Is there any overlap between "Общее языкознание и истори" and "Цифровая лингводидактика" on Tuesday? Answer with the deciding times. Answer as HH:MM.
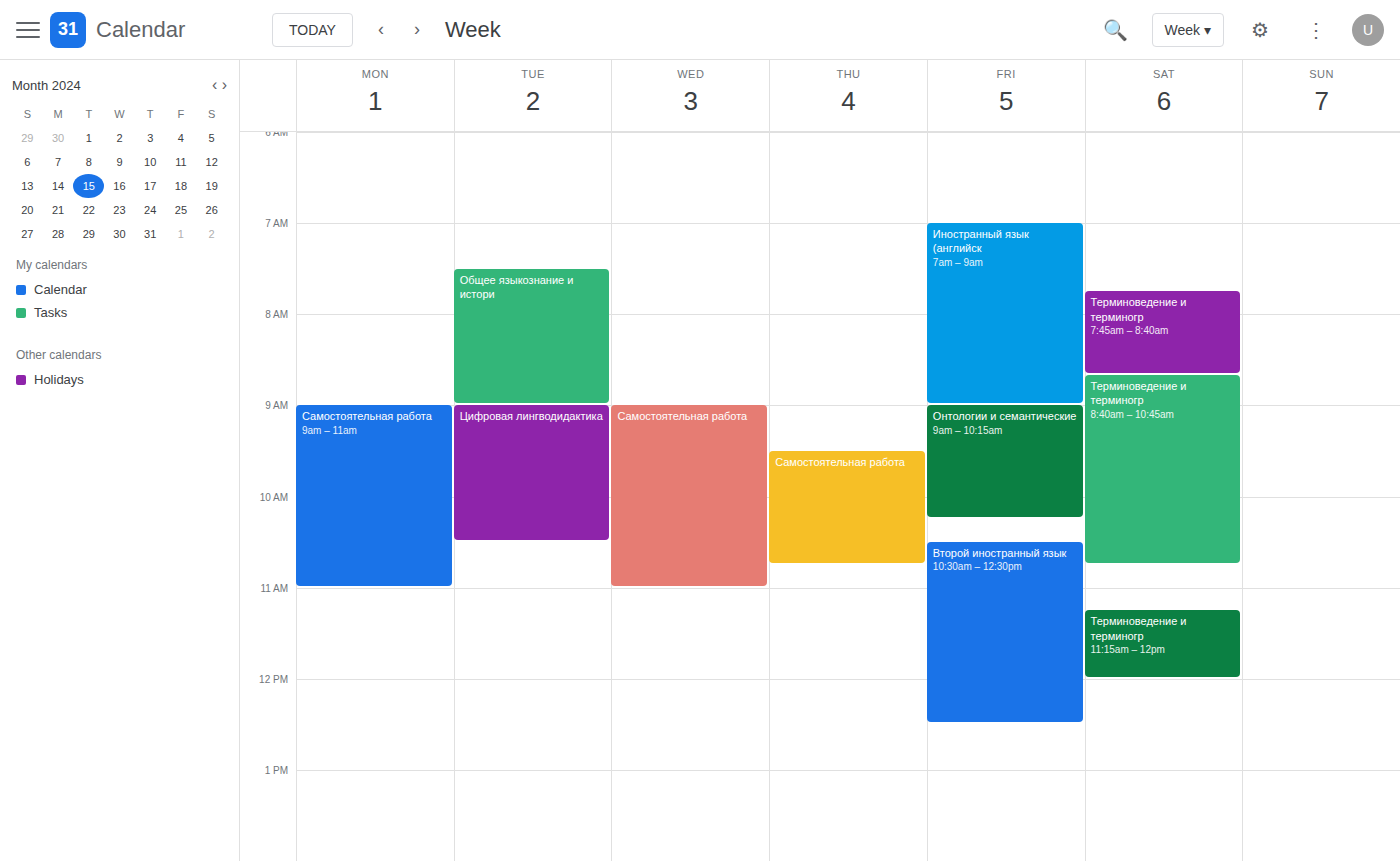
"Общее языкознание и истори" ends at 09:00, exactly when "Цифровая лингводидактика" starts -- they touch but do not overlap.